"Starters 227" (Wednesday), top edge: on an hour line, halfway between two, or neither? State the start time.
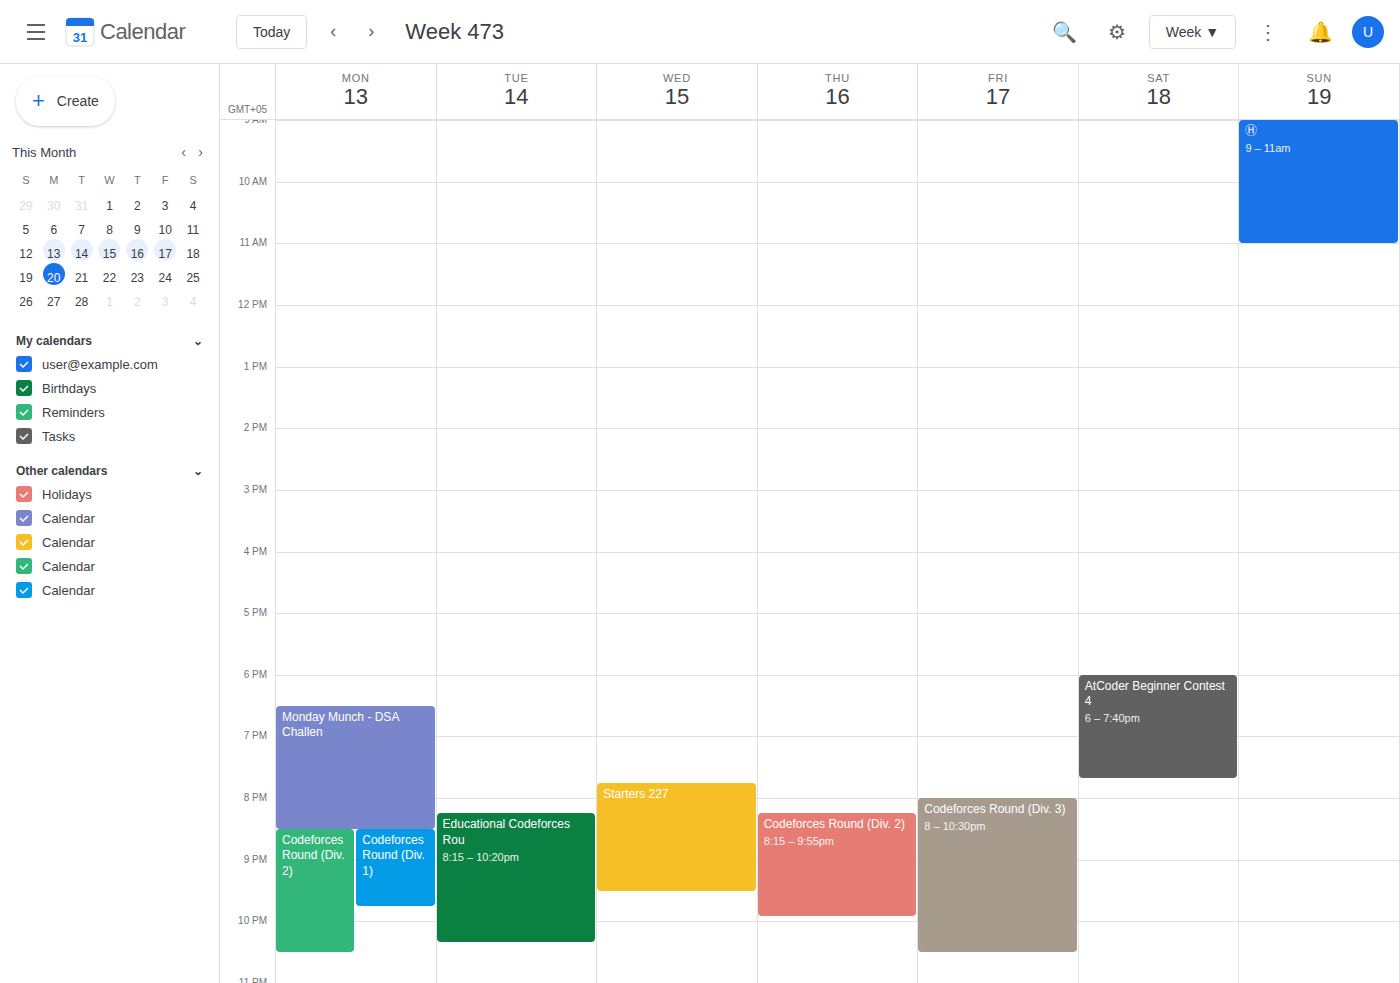
7:45 PM -- neither: three quarters of the way from the 7 PM line to the 8 PM line.